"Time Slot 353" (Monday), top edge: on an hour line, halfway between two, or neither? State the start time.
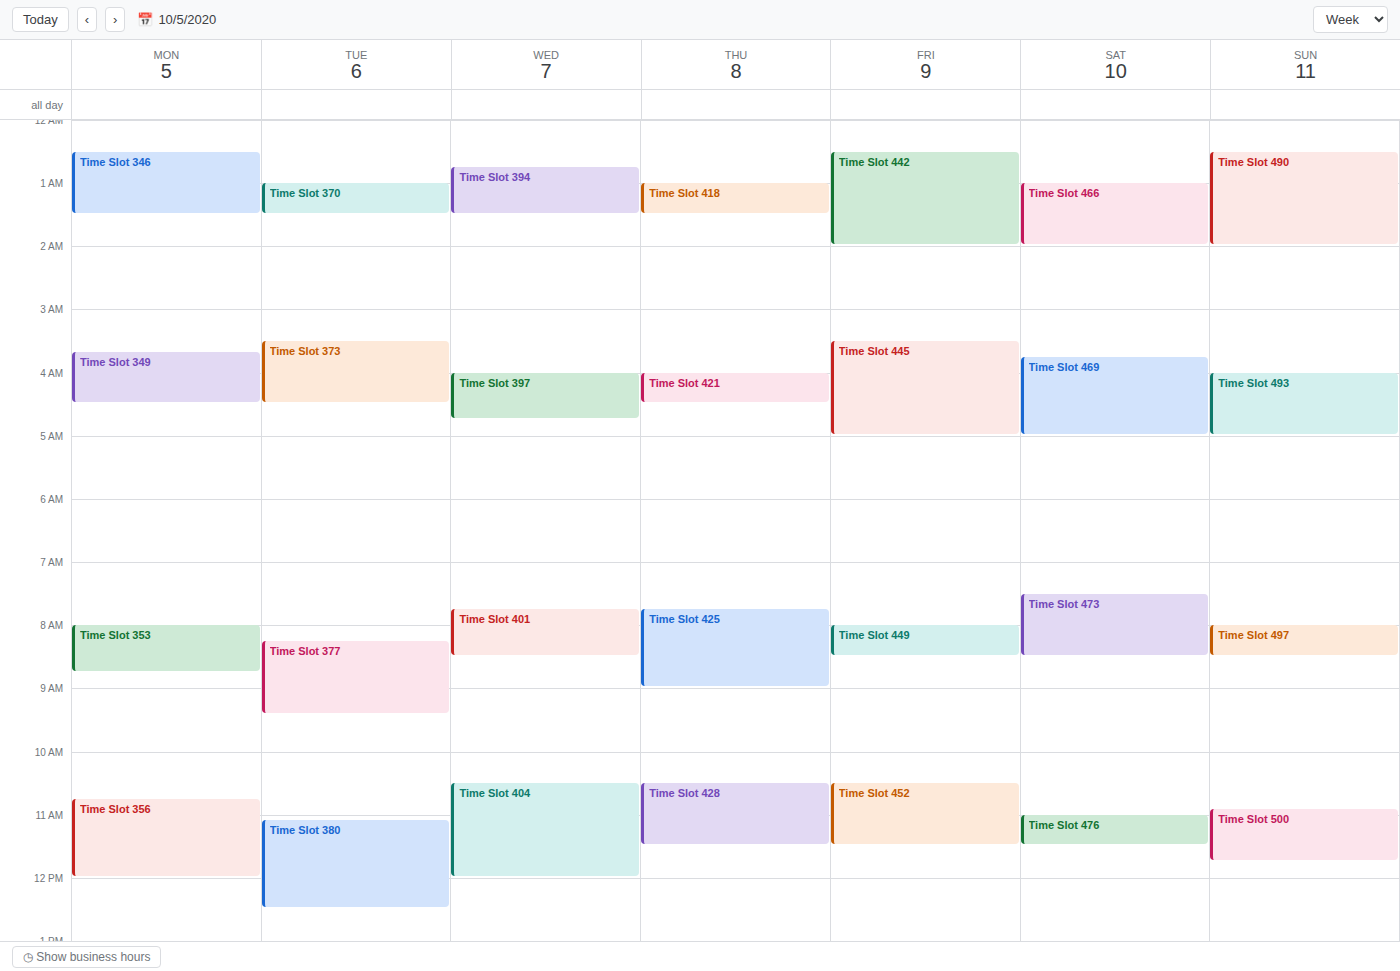
08:00 -- exactly on the 08:00 line.